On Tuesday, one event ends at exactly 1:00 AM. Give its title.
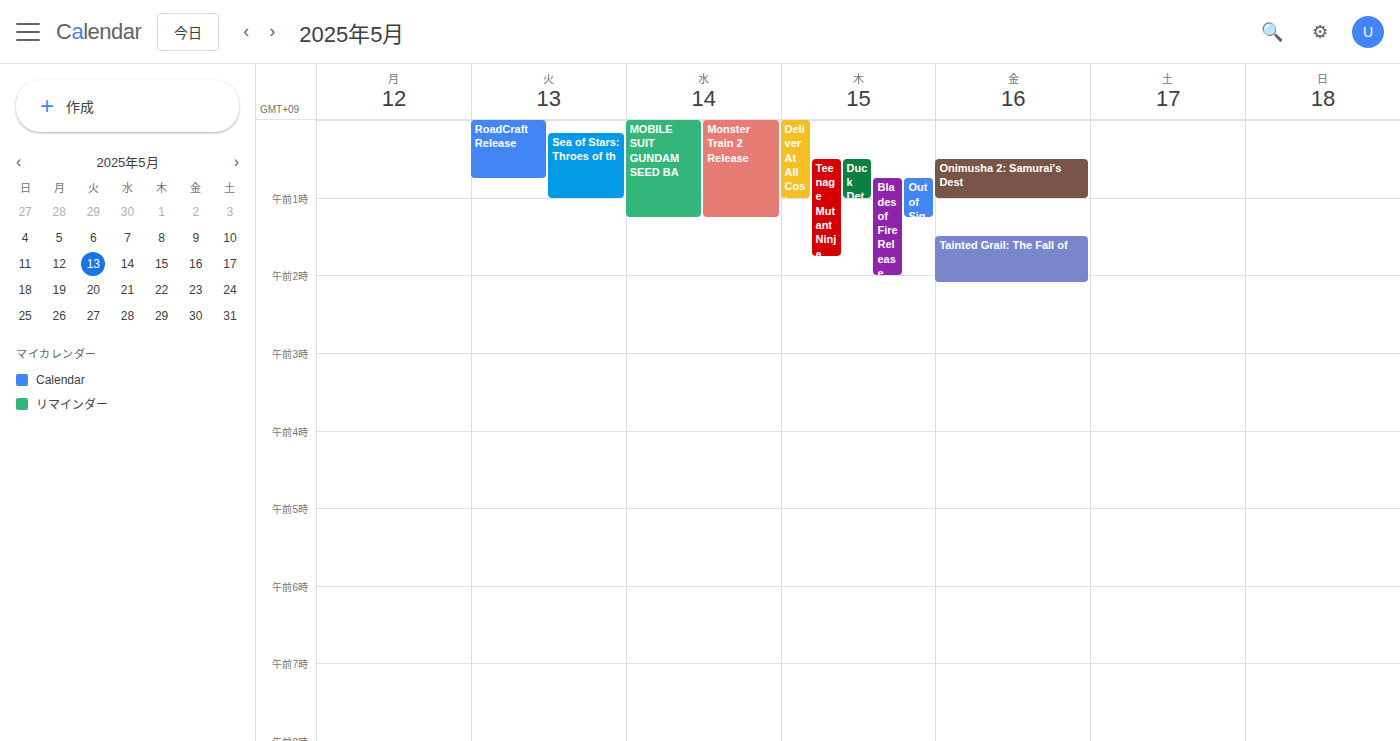
"Sea of Stars: Throes of th"